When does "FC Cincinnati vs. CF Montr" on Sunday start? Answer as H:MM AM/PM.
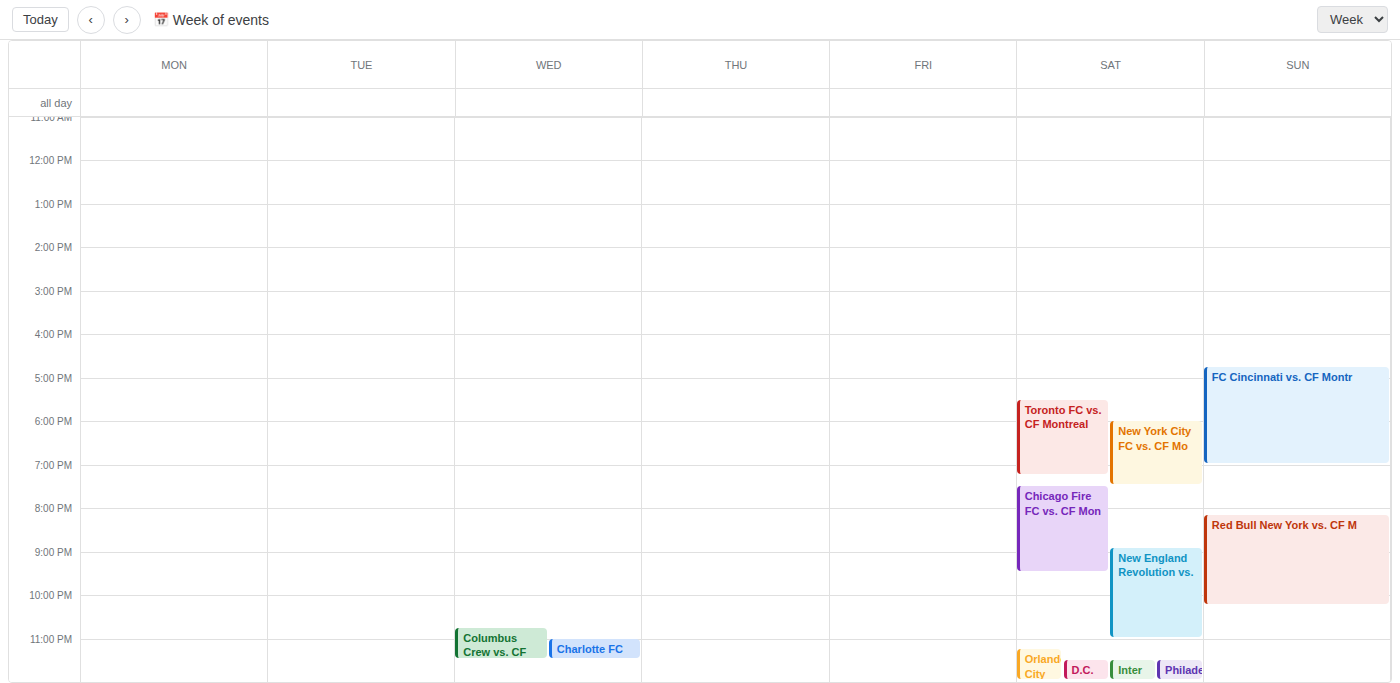
4:45 PM